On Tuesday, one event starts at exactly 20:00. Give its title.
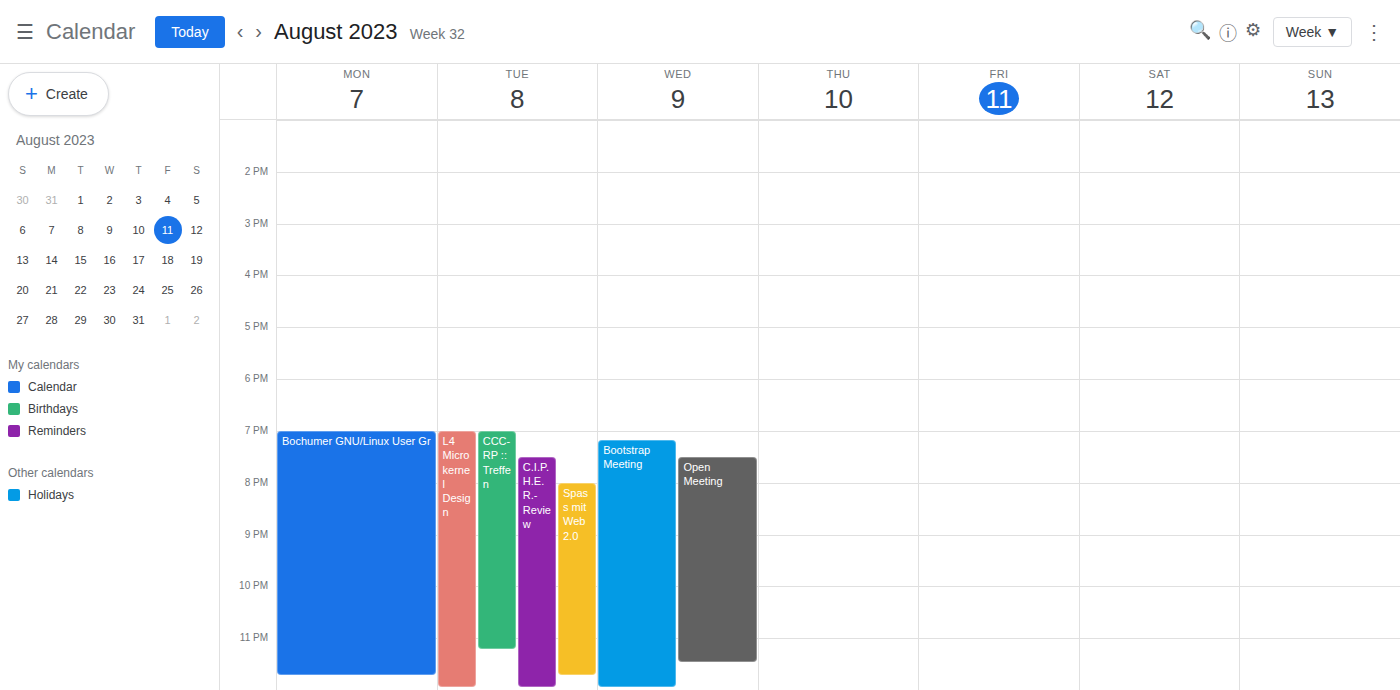
"Spass mit Web 2.0"